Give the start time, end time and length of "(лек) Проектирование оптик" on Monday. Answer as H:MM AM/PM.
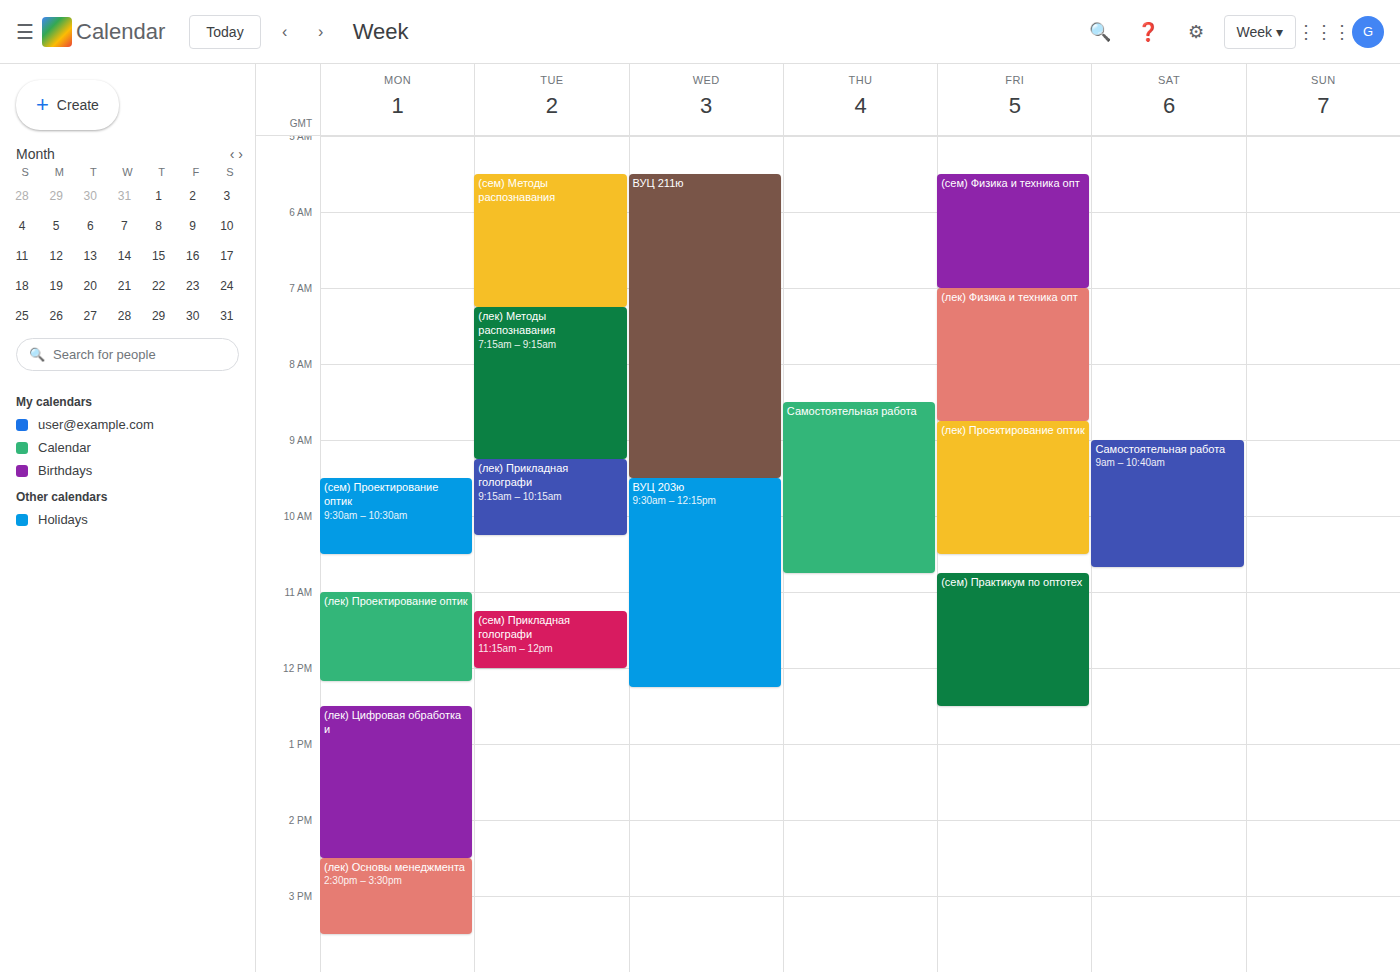
11:00 AM to 12:10 PM, 1 hour 10 minutes